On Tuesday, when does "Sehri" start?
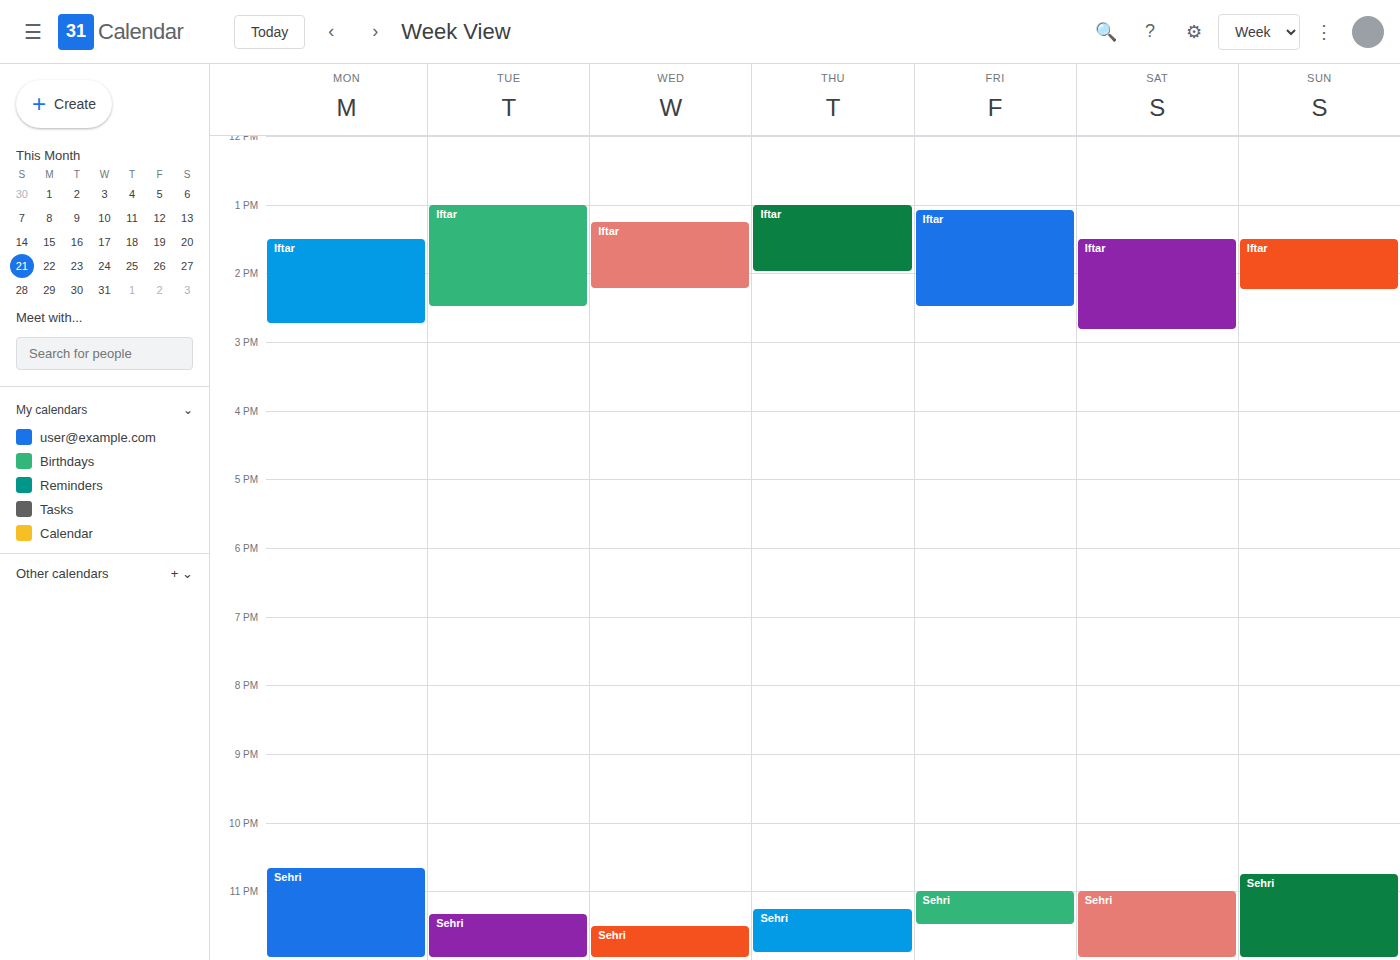
11:20 PM